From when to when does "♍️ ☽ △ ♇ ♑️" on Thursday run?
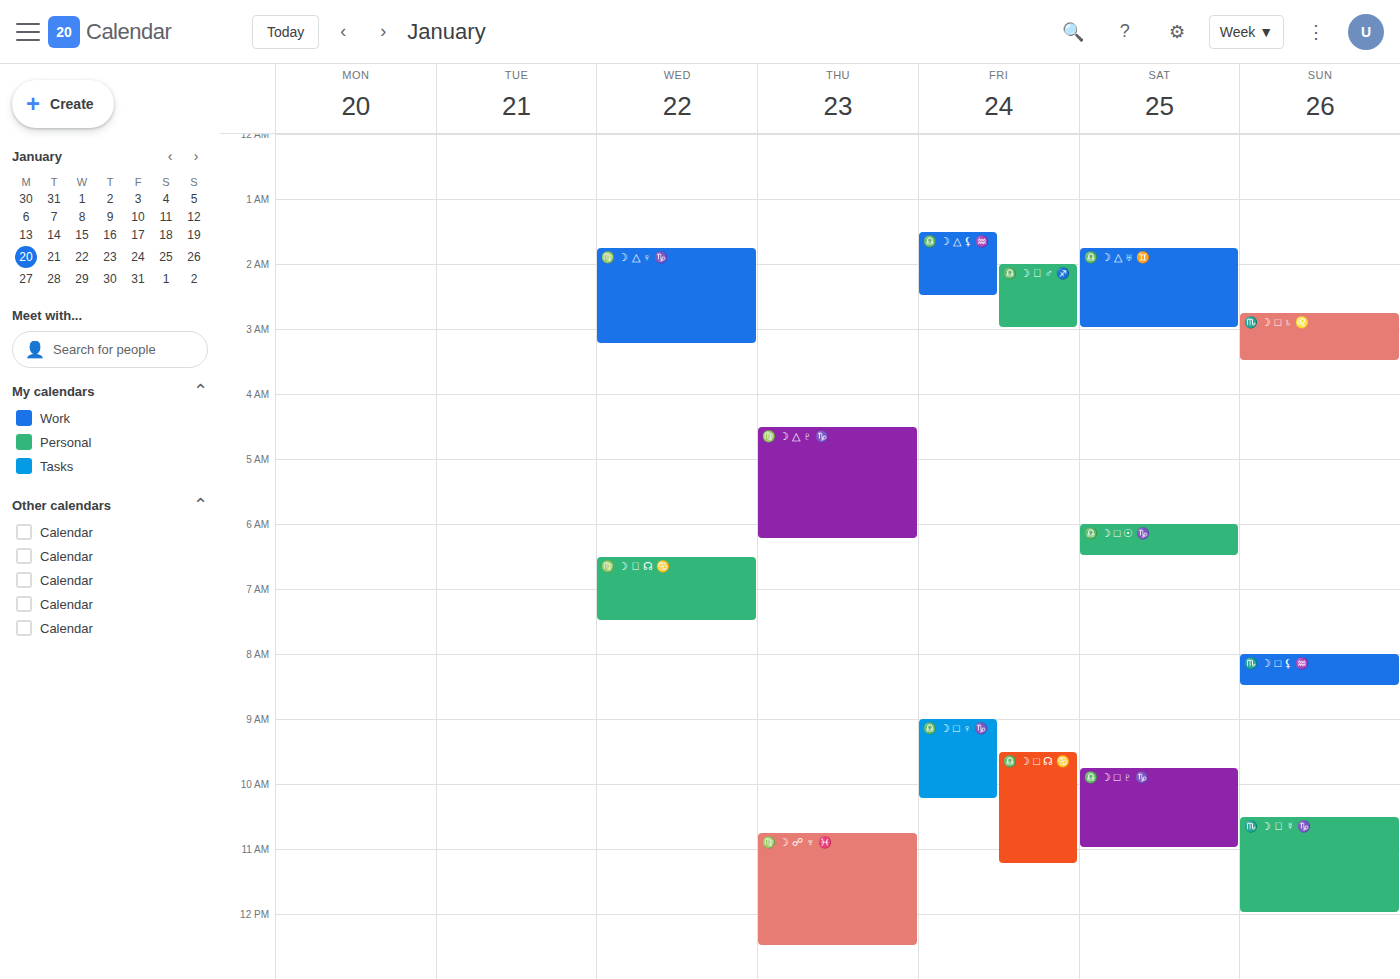
4:30 AM to 6:15 AM